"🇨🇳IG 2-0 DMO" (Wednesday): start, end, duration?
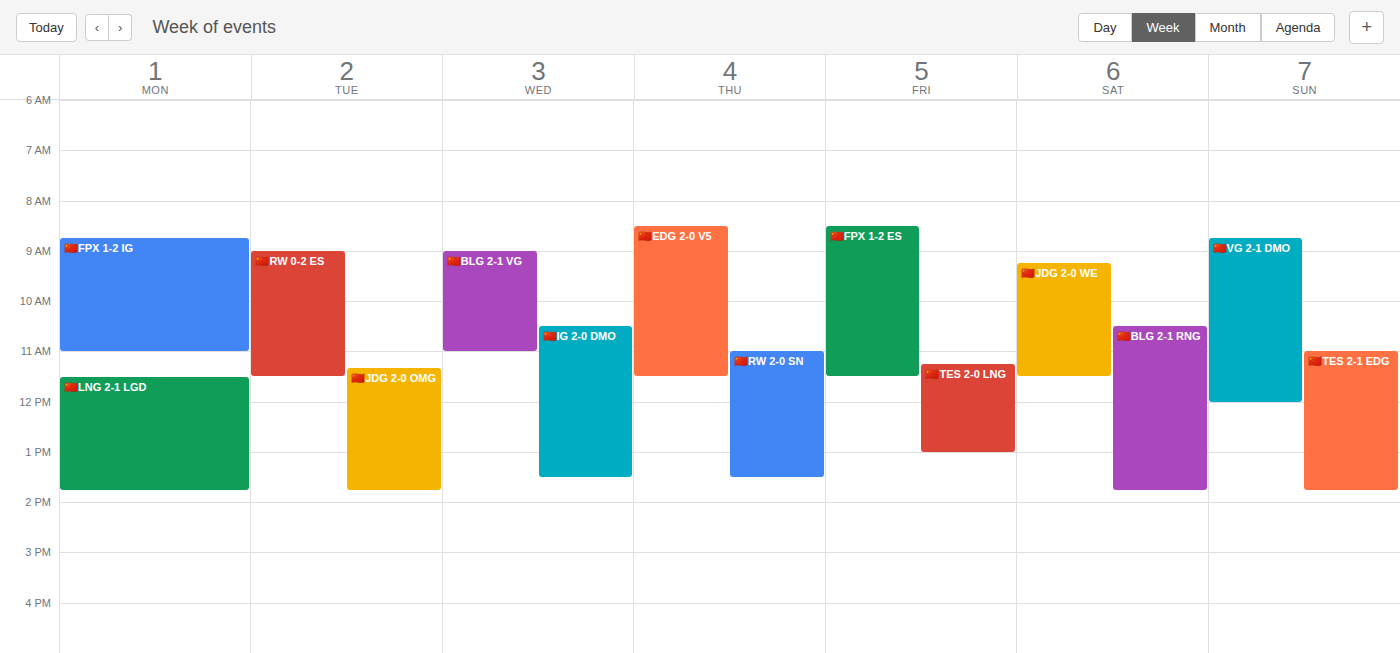
10:30 AM to 1:30 PM, 3 hours